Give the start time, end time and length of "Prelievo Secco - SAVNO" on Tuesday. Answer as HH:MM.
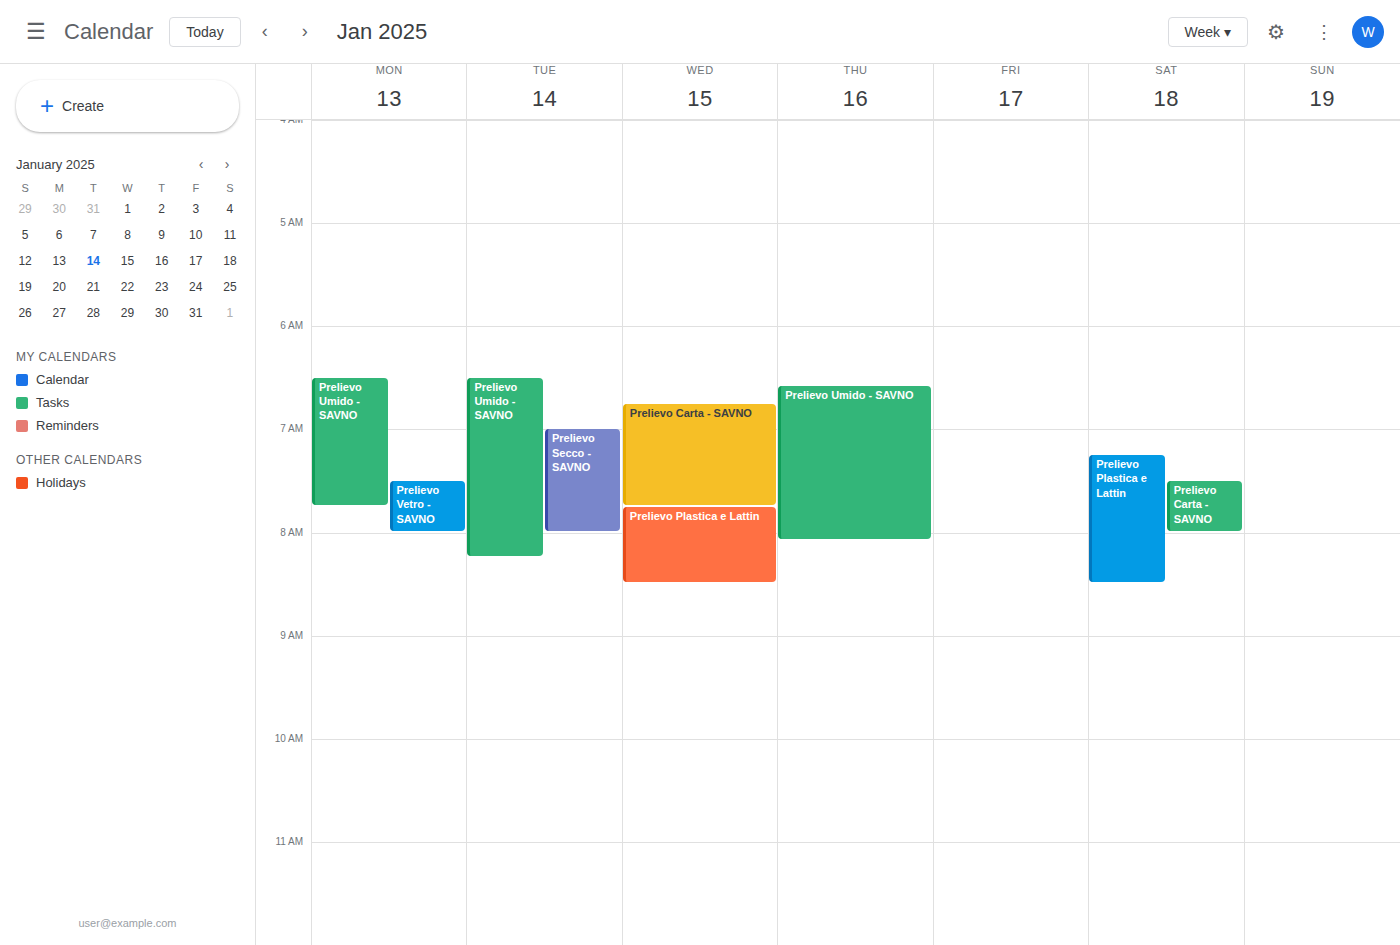
07:00 to 08:00, 1 hour